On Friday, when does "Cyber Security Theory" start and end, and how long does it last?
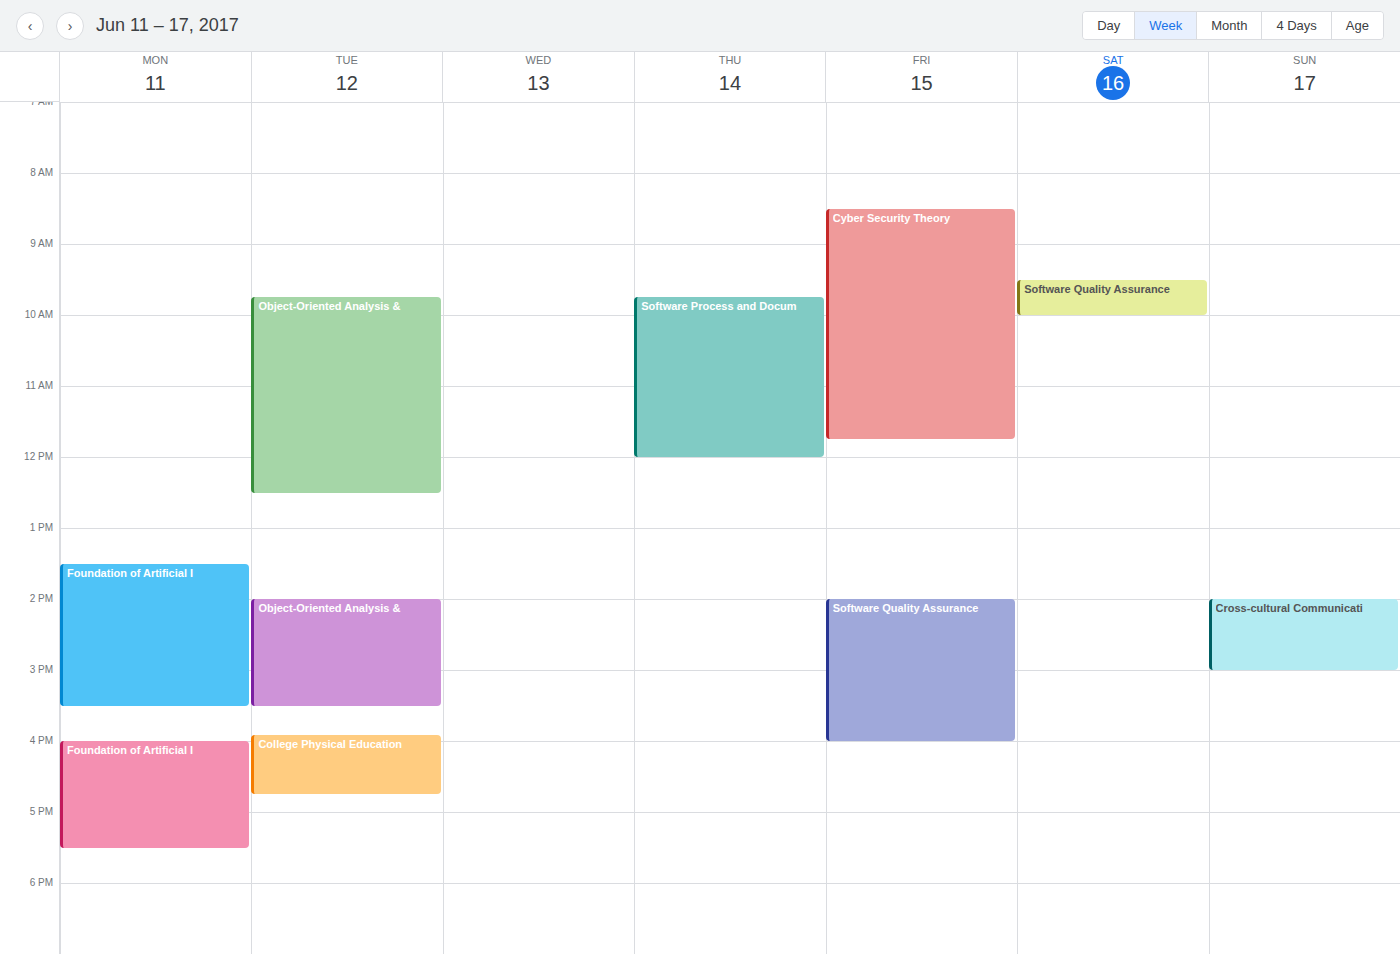
8:30 AM to 11:45 AM, 3 hours 15 minutes